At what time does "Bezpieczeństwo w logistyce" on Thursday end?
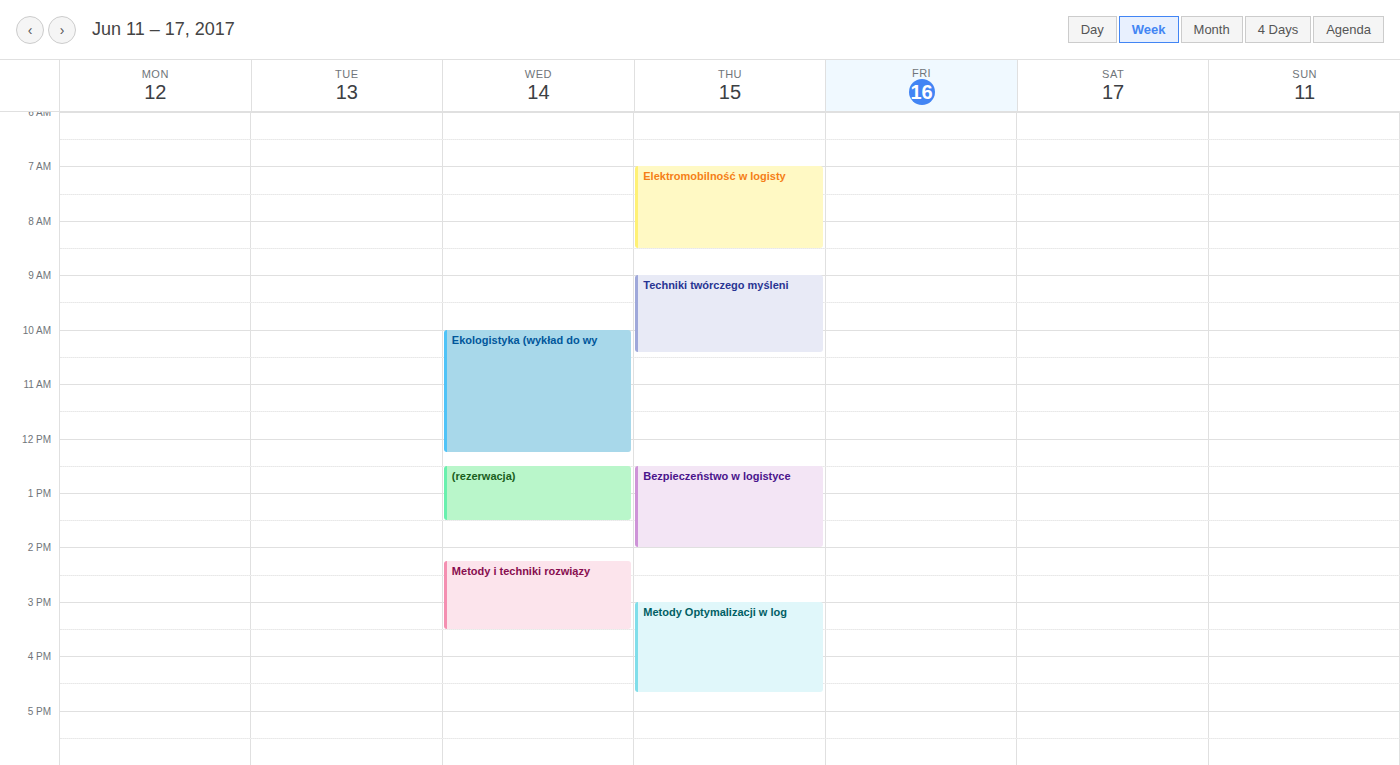
2:00 PM